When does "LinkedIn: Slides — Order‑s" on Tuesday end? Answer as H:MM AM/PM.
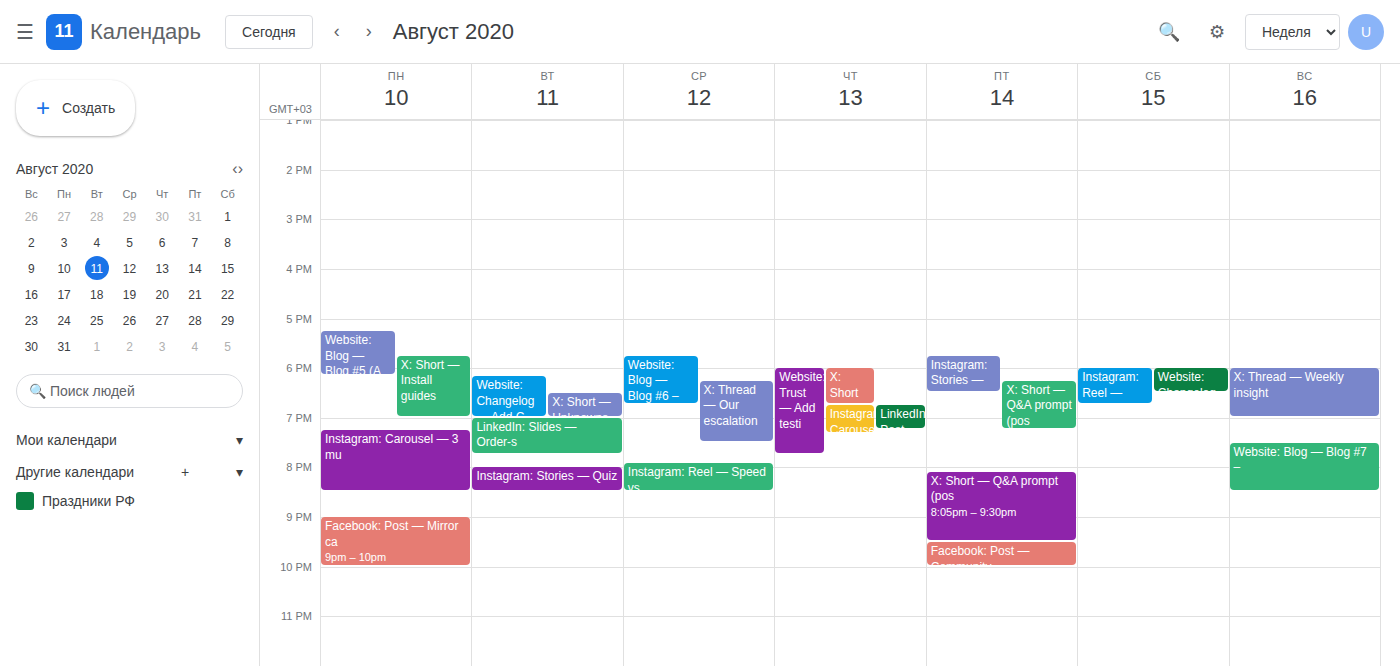
7:45 PM